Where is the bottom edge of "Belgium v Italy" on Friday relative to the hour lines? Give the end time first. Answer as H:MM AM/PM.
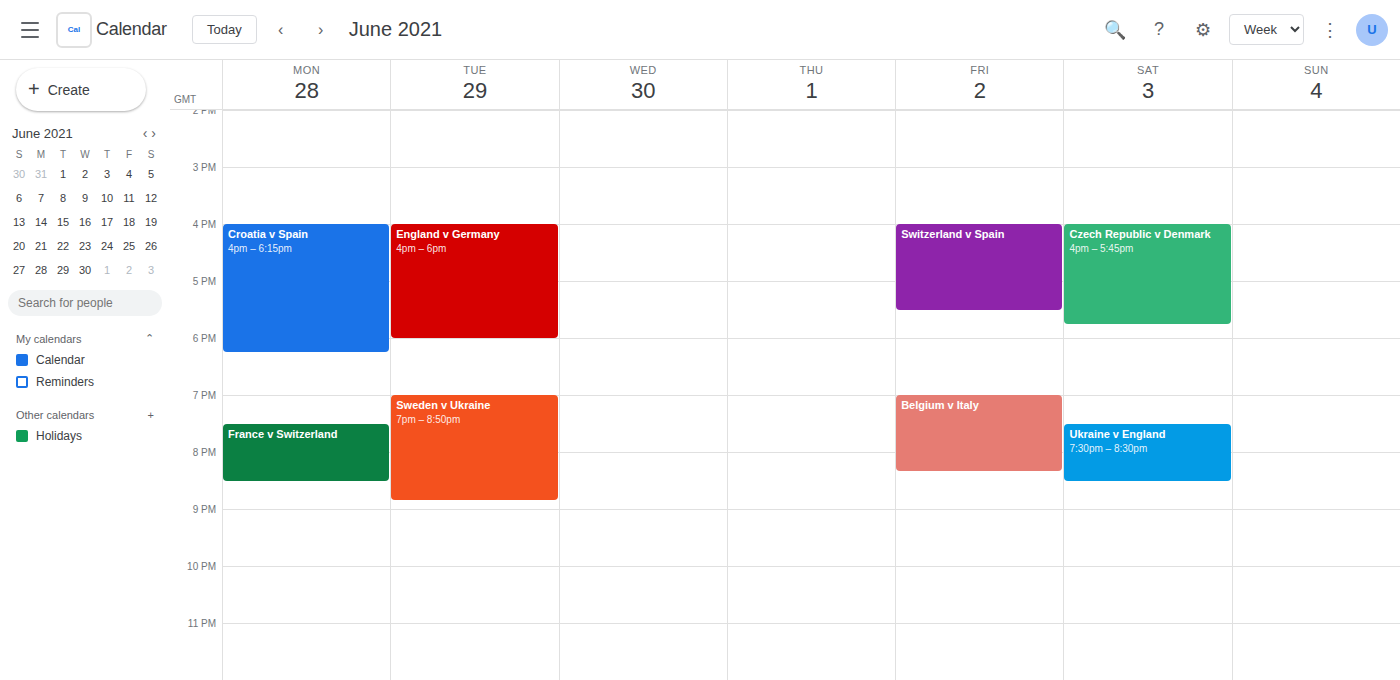
8:20 PM -- neither: 20 minutes below the 8 PM line and 40 minutes above the 9 PM line.